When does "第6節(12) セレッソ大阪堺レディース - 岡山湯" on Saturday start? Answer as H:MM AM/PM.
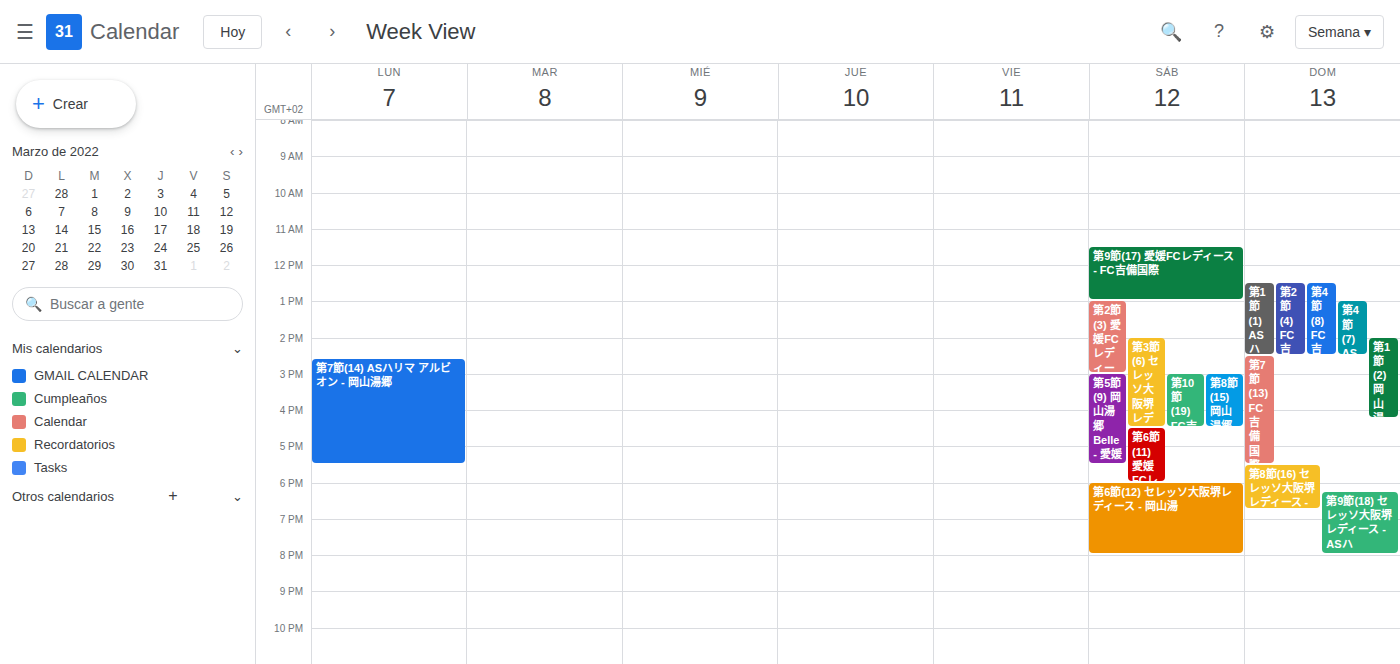
6:00 PM